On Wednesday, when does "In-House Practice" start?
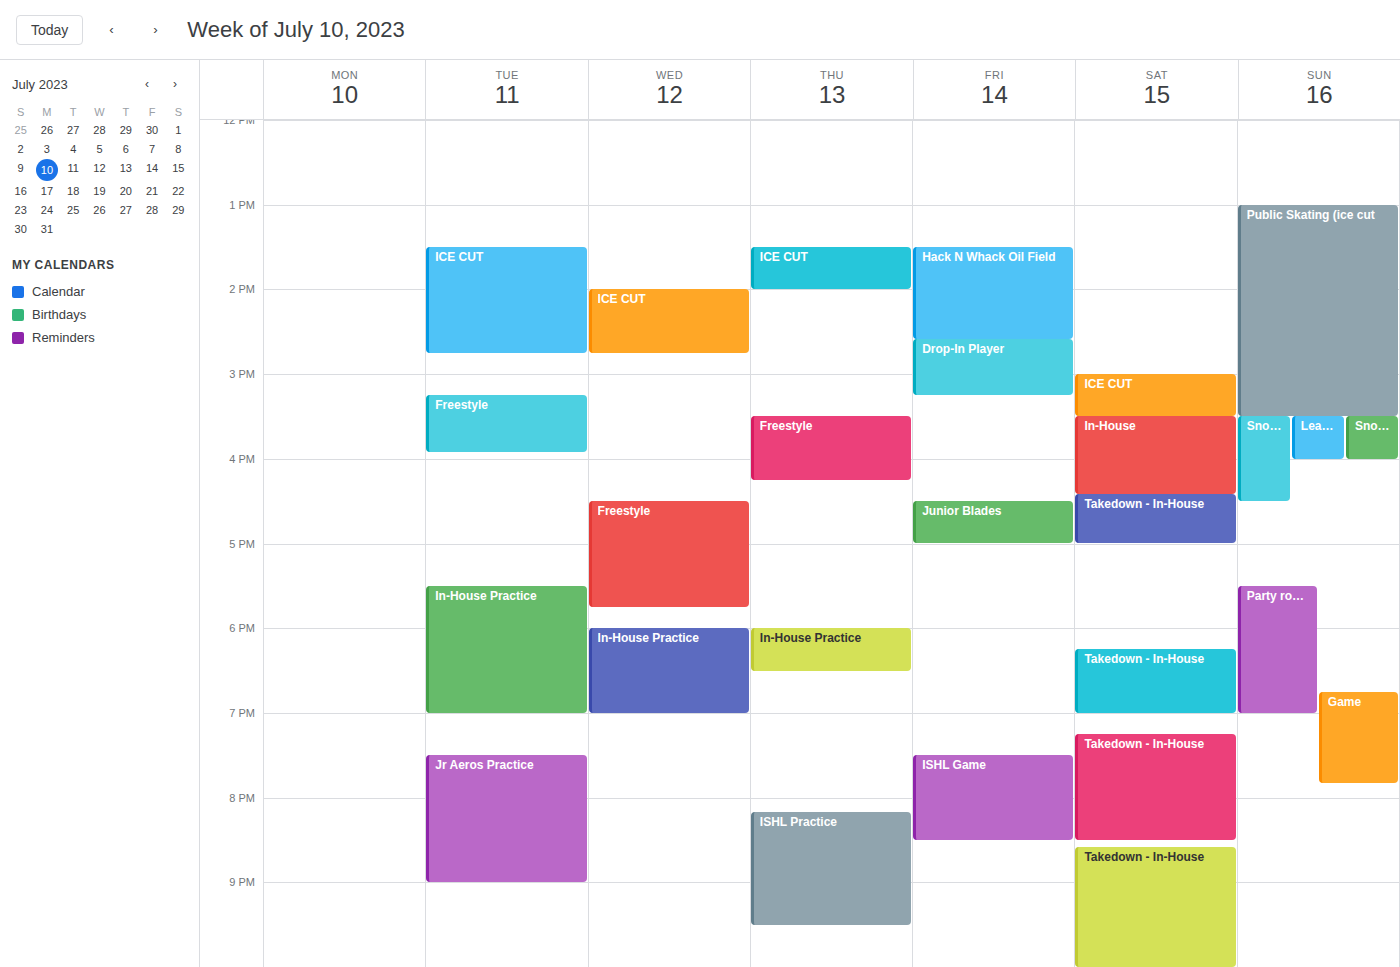
6:00 PM